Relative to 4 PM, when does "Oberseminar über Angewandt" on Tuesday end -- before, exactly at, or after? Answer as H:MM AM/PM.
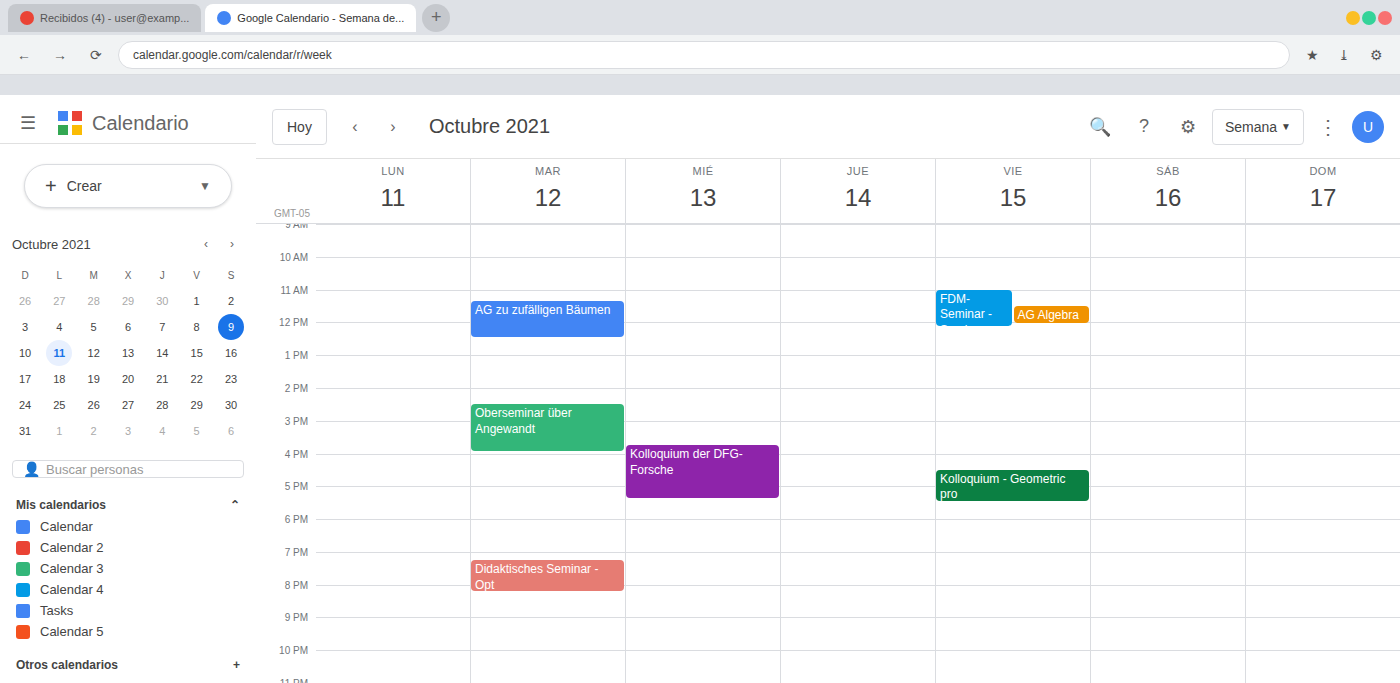
4:00 PM -- exactly at 4 PM, on the 4 PM line.